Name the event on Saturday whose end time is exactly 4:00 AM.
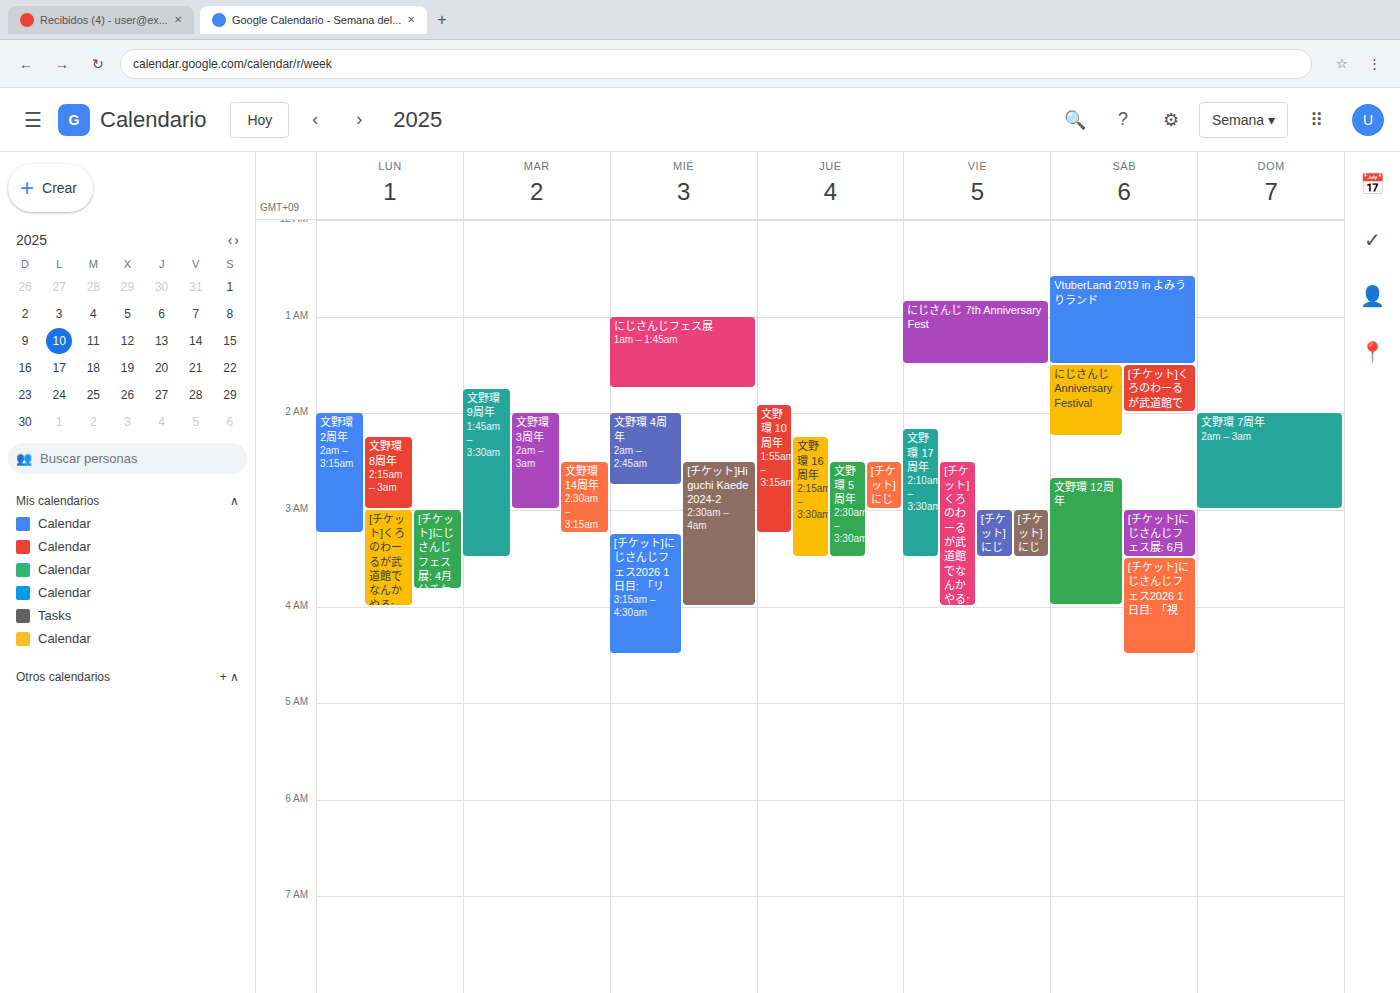
"文野環 12周年"